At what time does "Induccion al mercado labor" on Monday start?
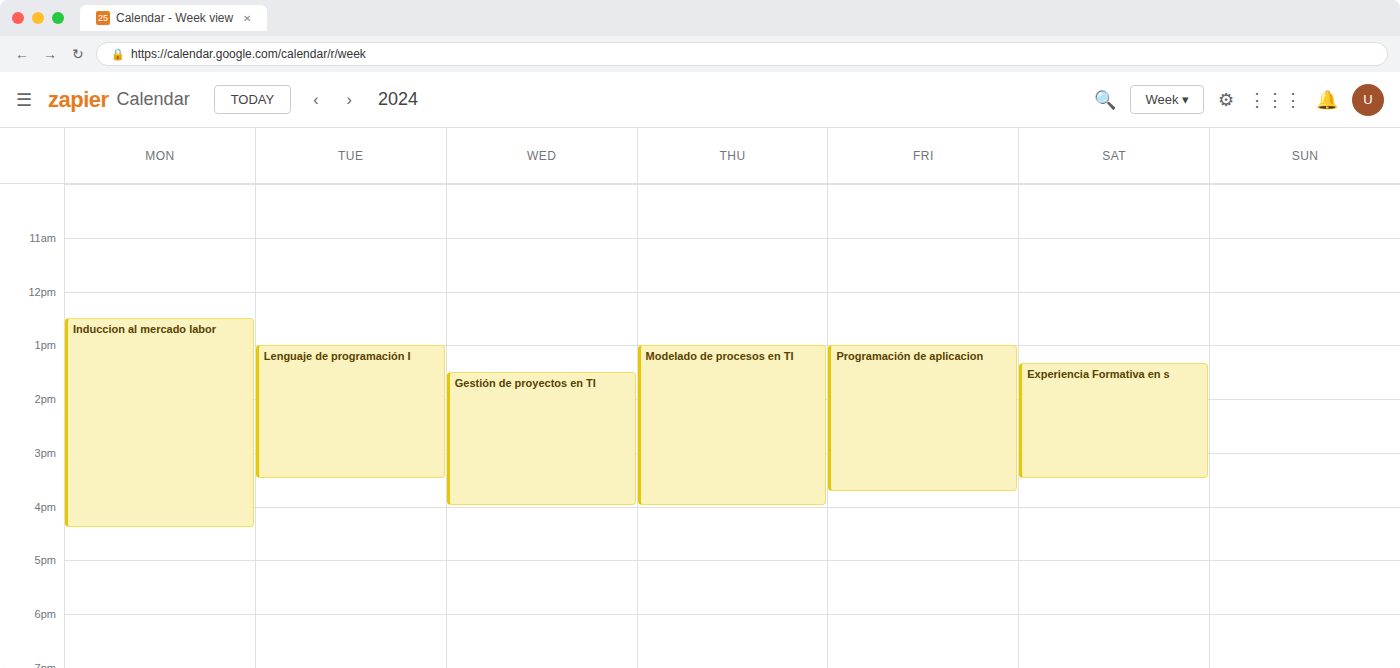
12:30 PM